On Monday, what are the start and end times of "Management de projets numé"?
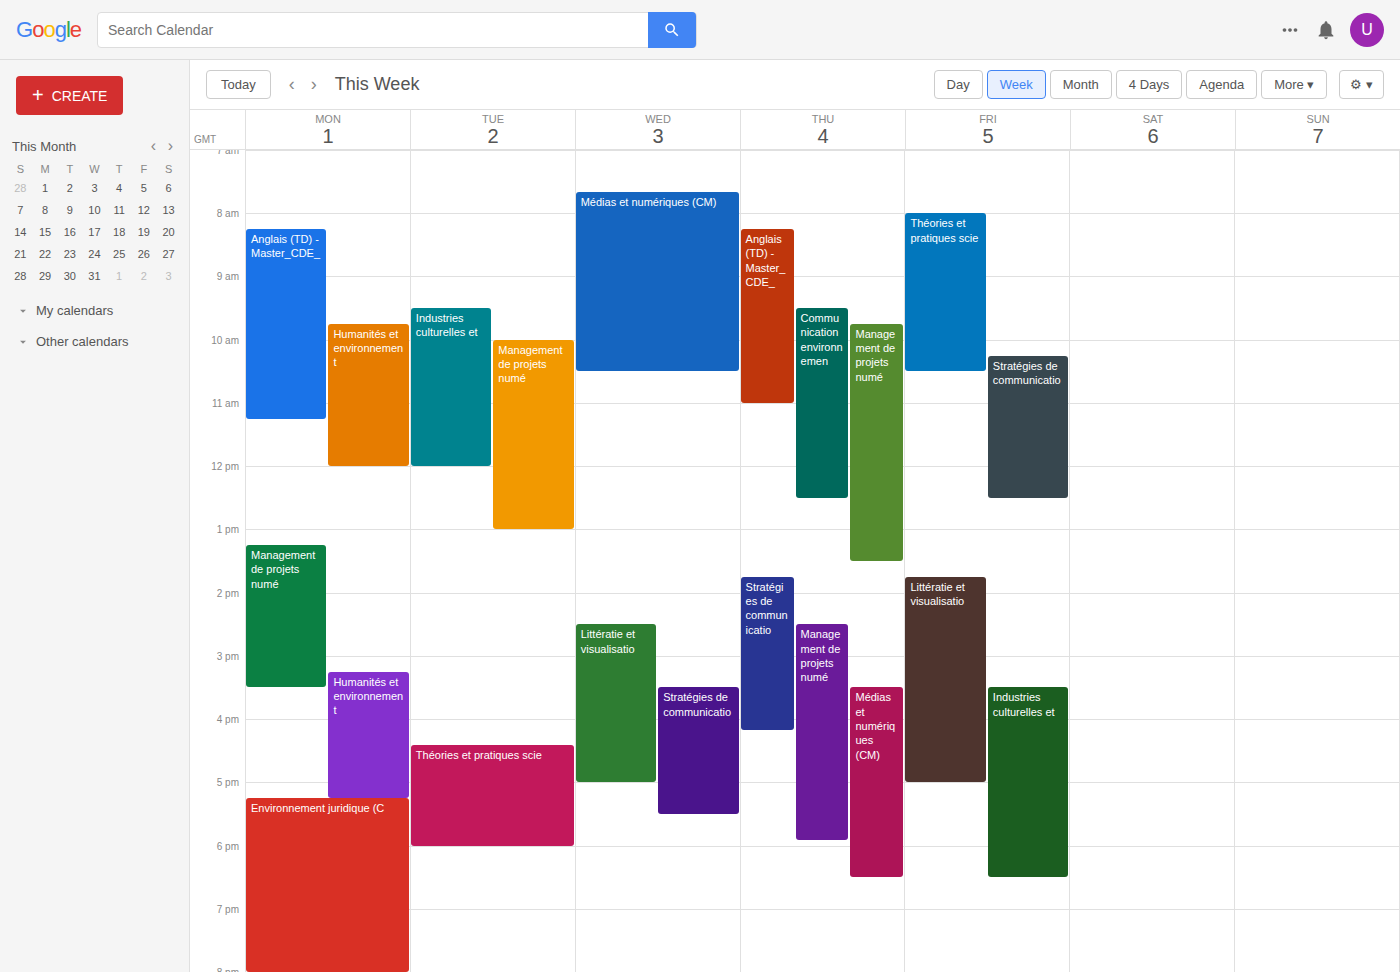
1:15 PM to 3:30 PM